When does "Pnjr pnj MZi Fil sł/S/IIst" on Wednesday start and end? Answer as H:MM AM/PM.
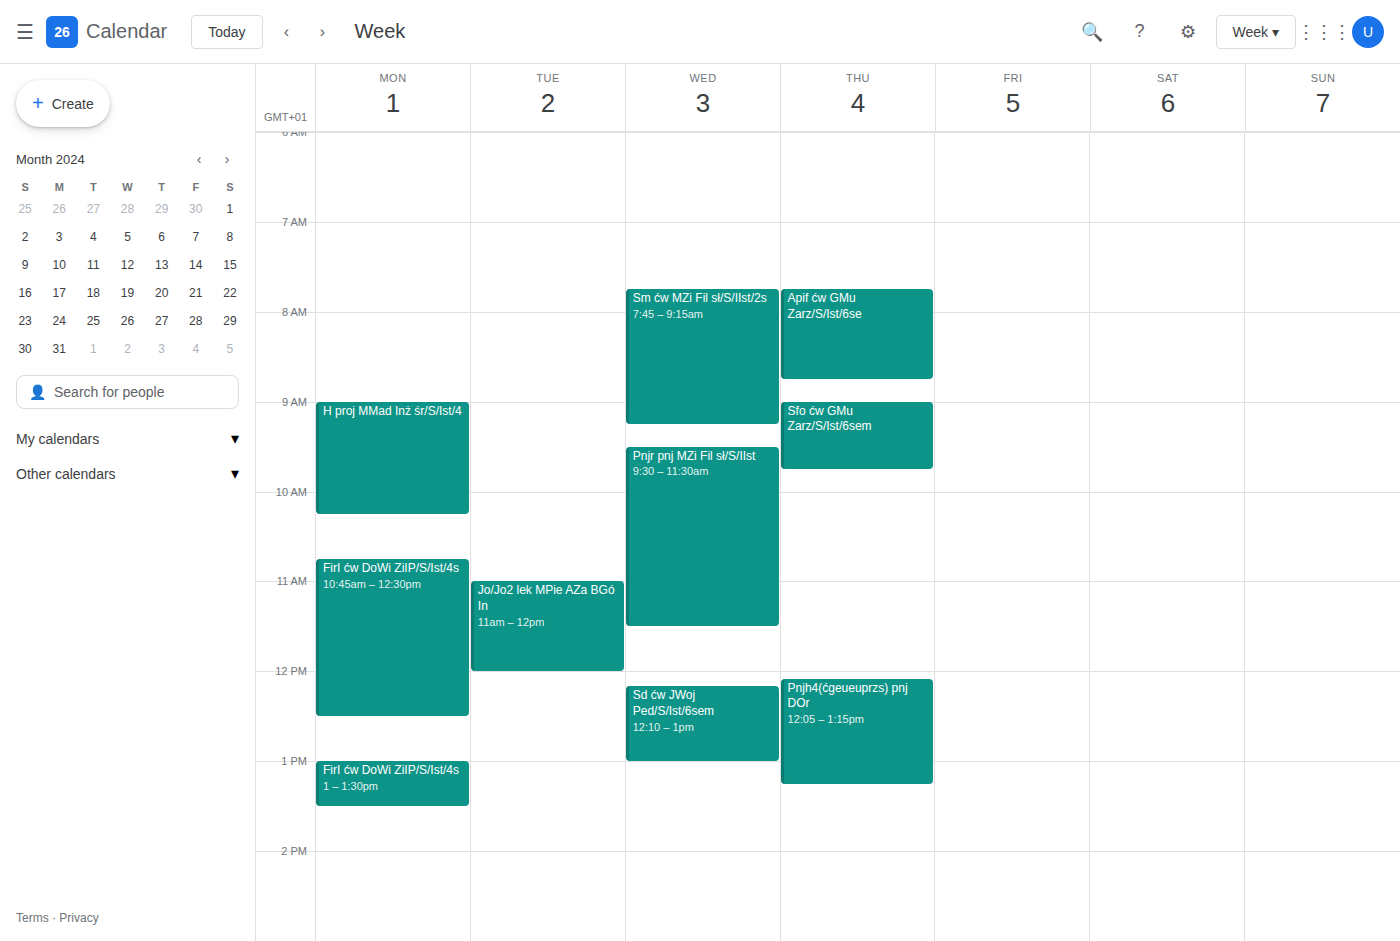
9:30 AM to 11:30 AM